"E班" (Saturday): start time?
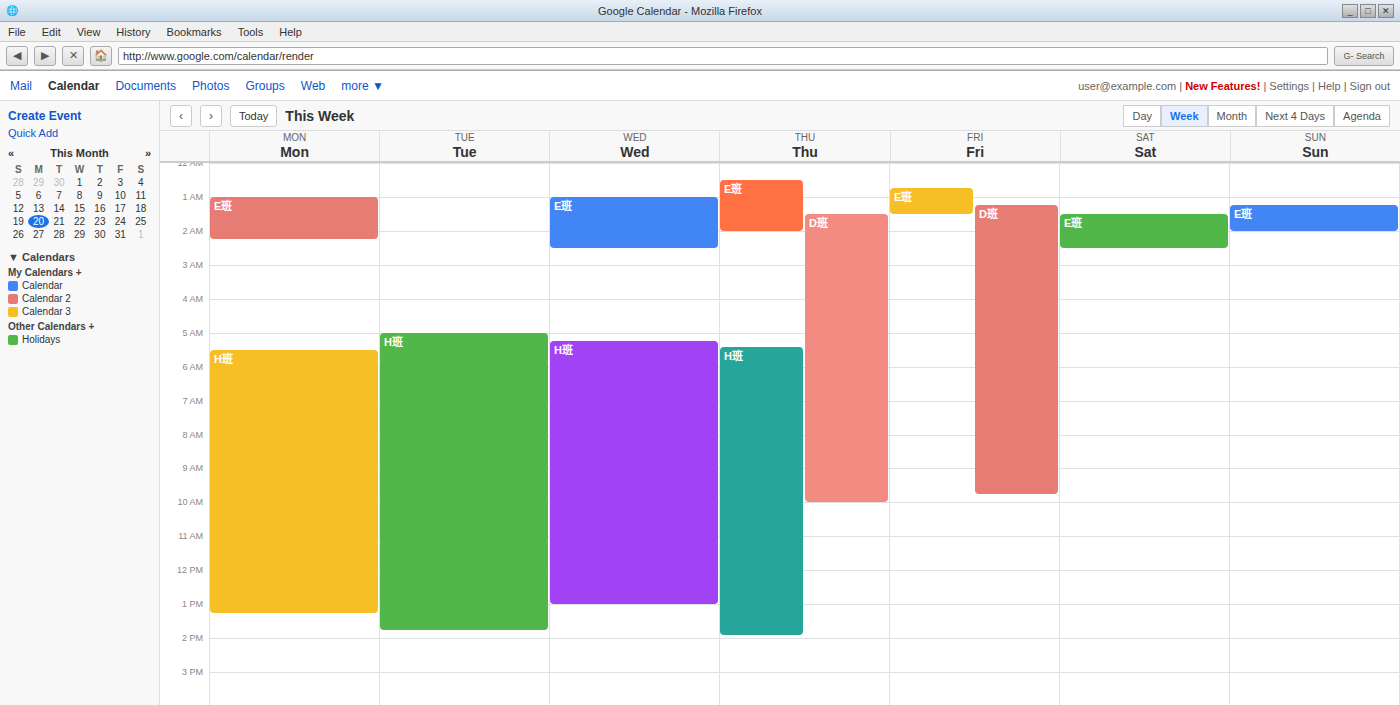
1:30 AM